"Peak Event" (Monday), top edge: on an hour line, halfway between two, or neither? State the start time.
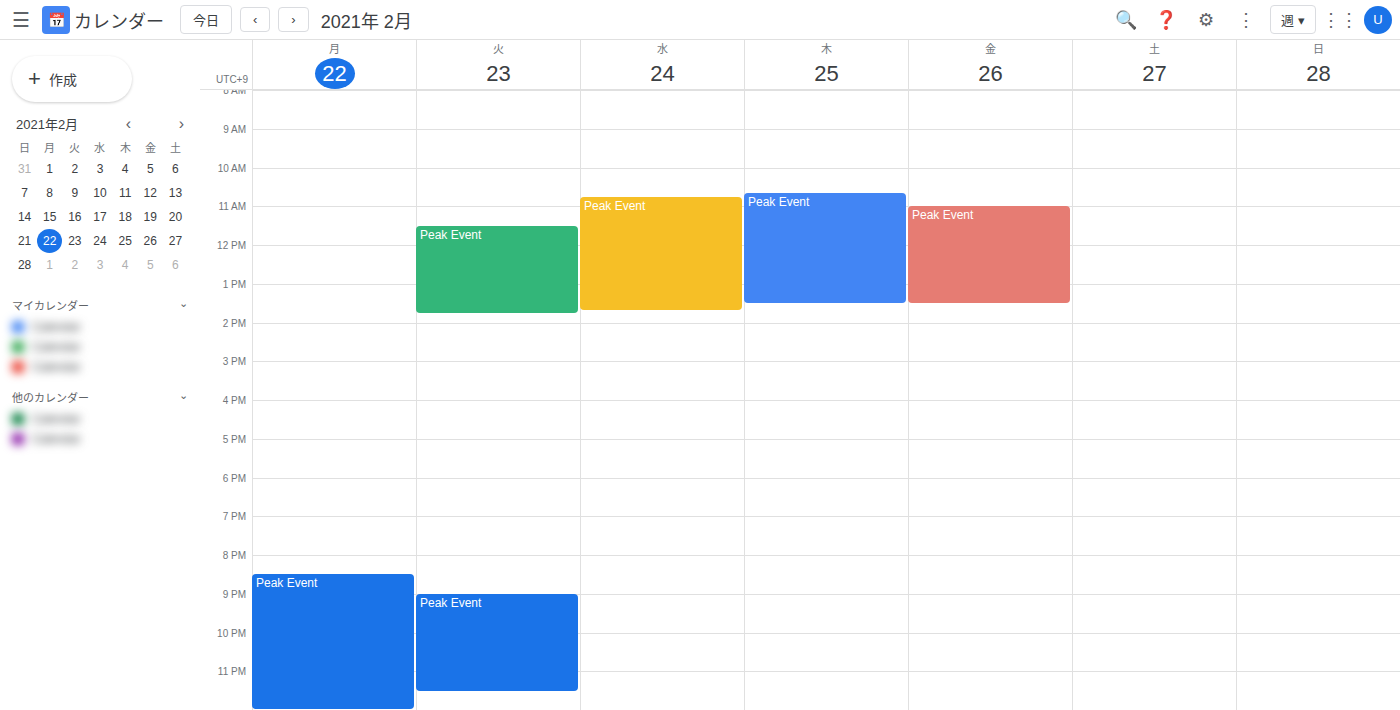
8:30 PM -- halfway between the 8 PM and 9 PM lines.